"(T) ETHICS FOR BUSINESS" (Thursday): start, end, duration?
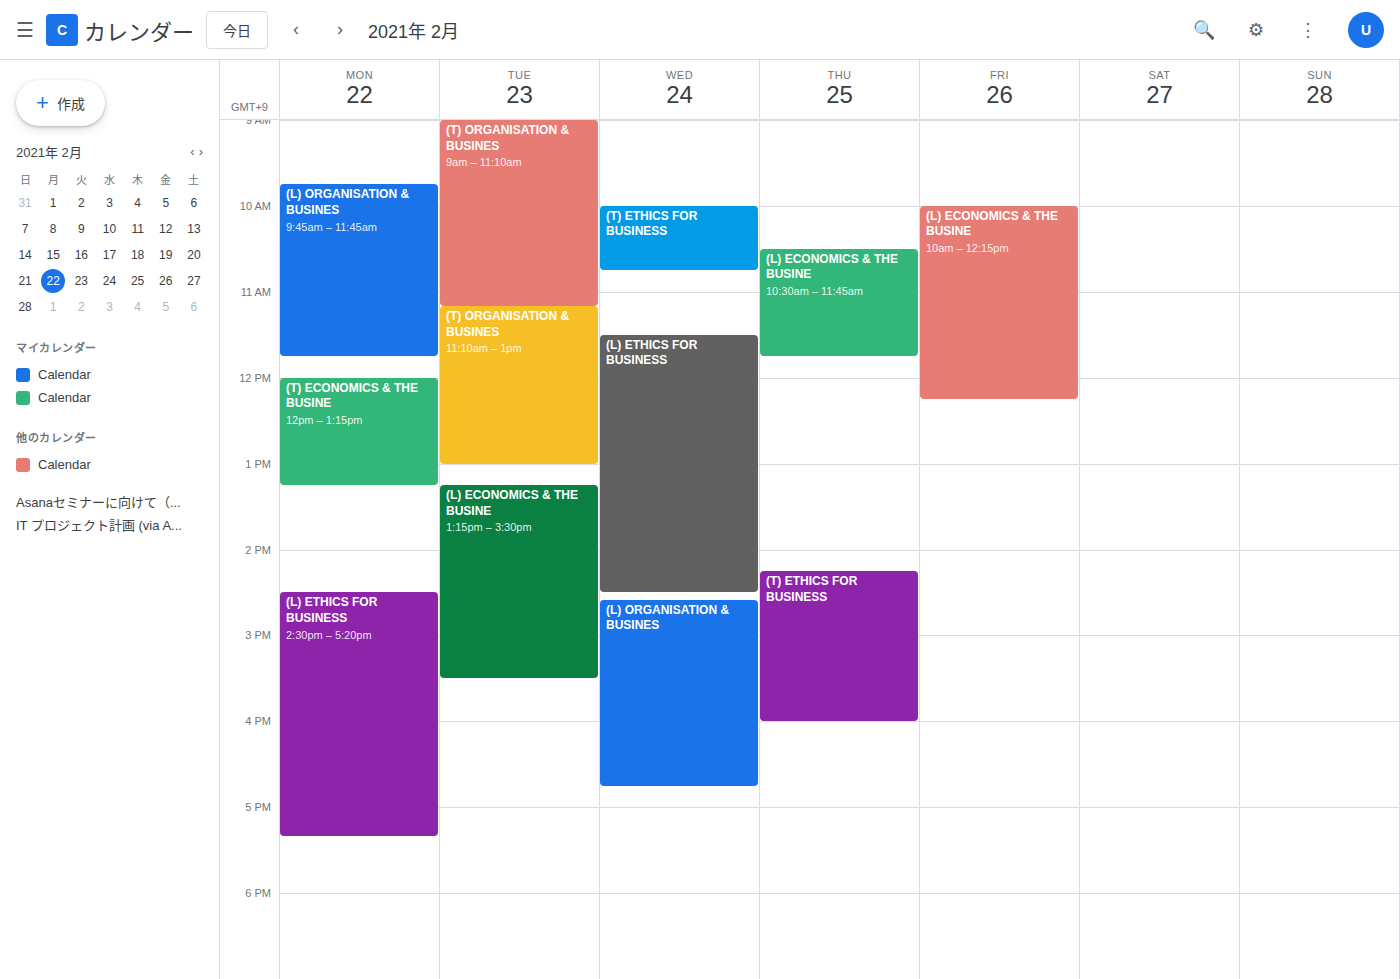
2:15 PM to 4:00 PM, 1 hour 45 minutes